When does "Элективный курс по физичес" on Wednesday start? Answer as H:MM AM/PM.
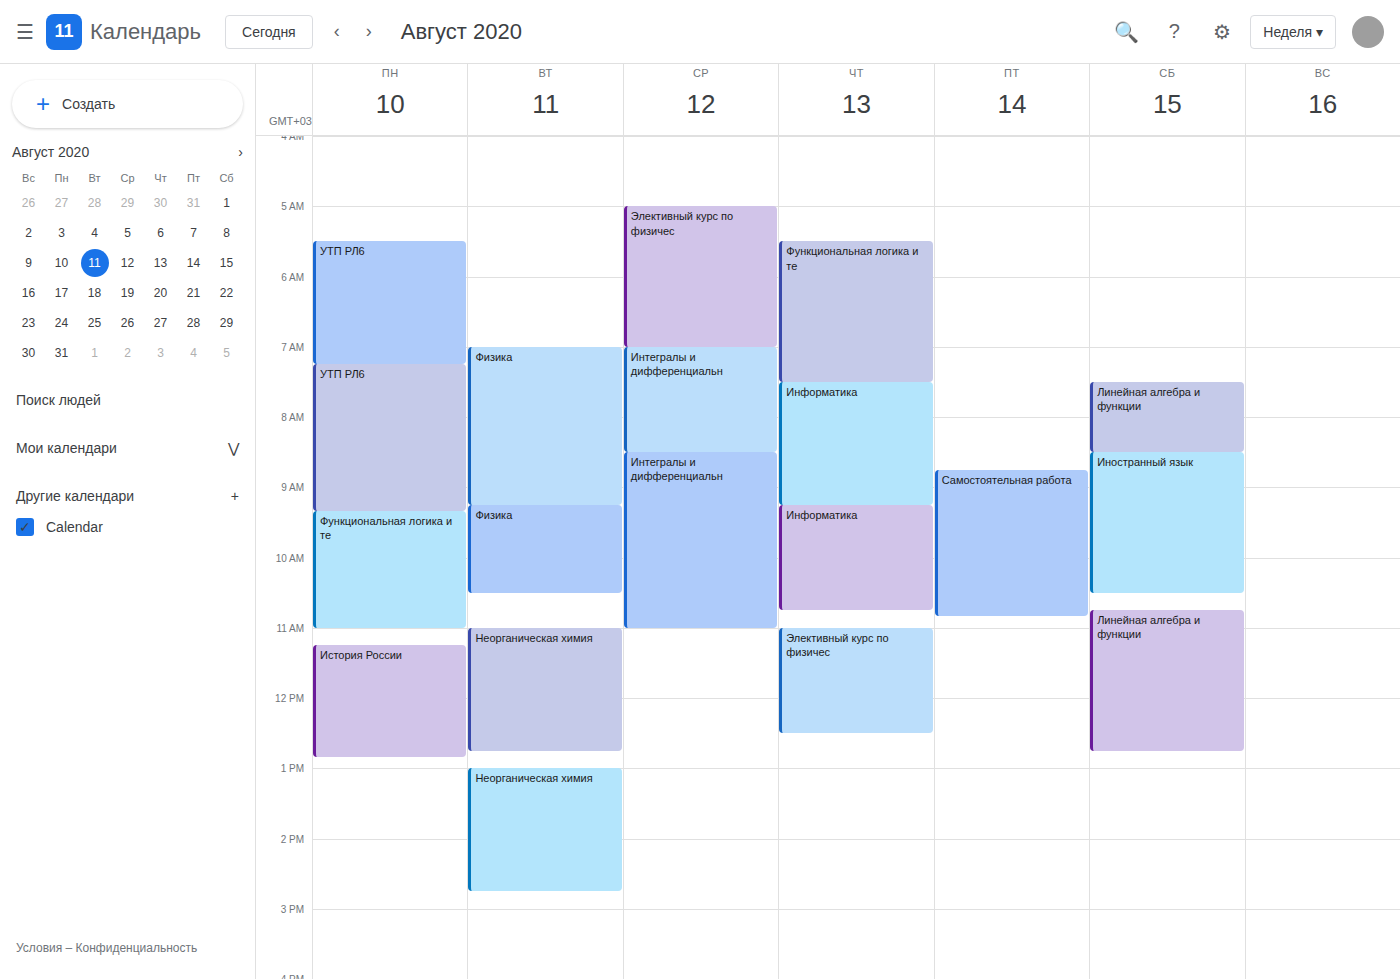
5:00 AM